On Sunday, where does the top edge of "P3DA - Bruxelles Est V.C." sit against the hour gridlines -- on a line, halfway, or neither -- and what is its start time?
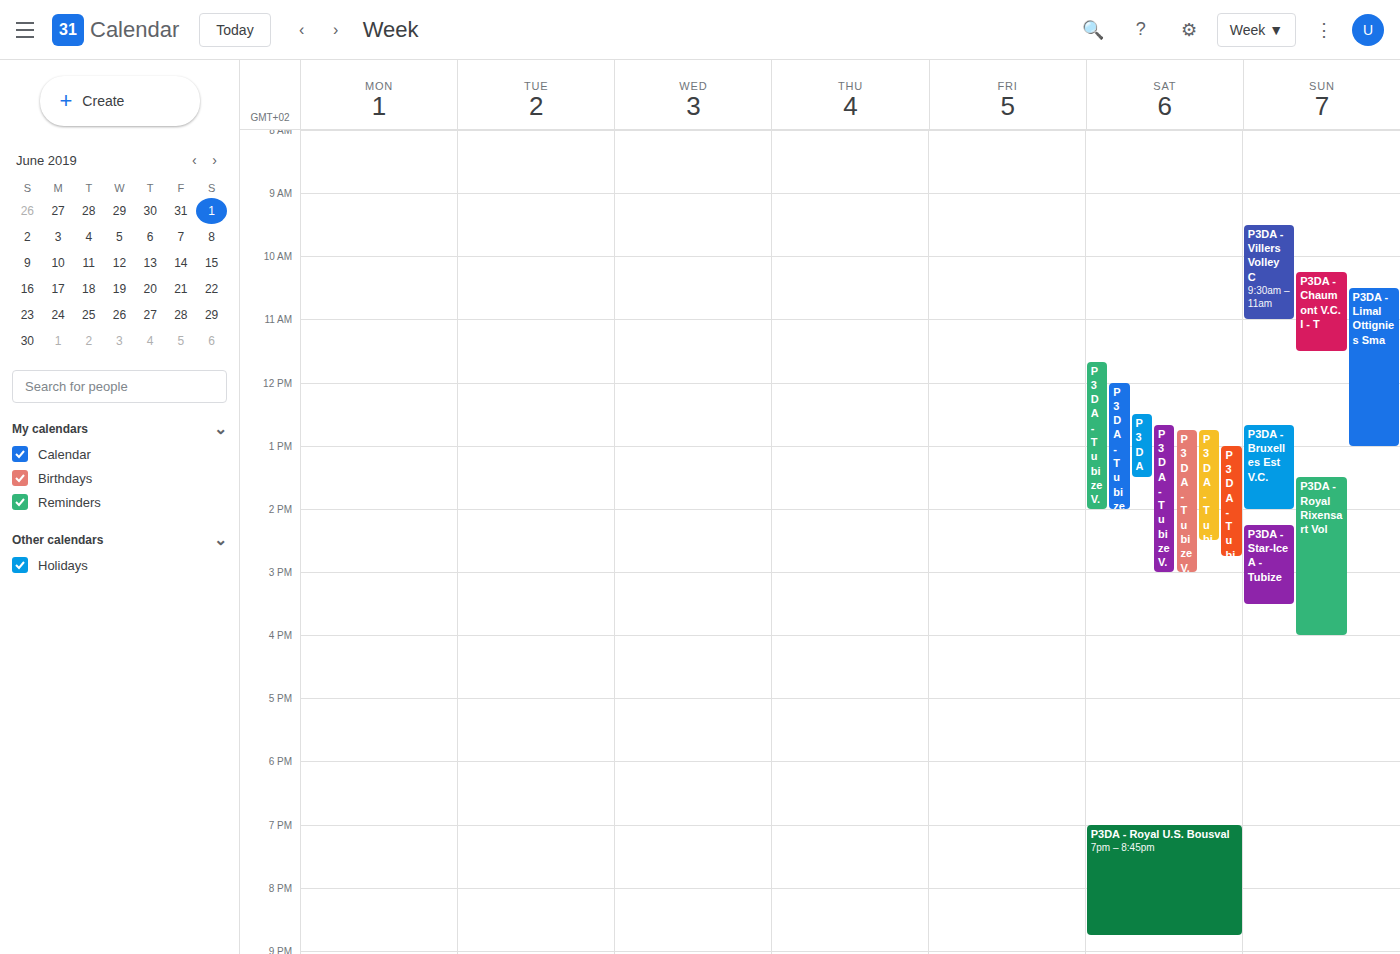
12:40 PM -- neither: 40 minutes below the 12 PM line and 20 minutes above the 1 PM line.